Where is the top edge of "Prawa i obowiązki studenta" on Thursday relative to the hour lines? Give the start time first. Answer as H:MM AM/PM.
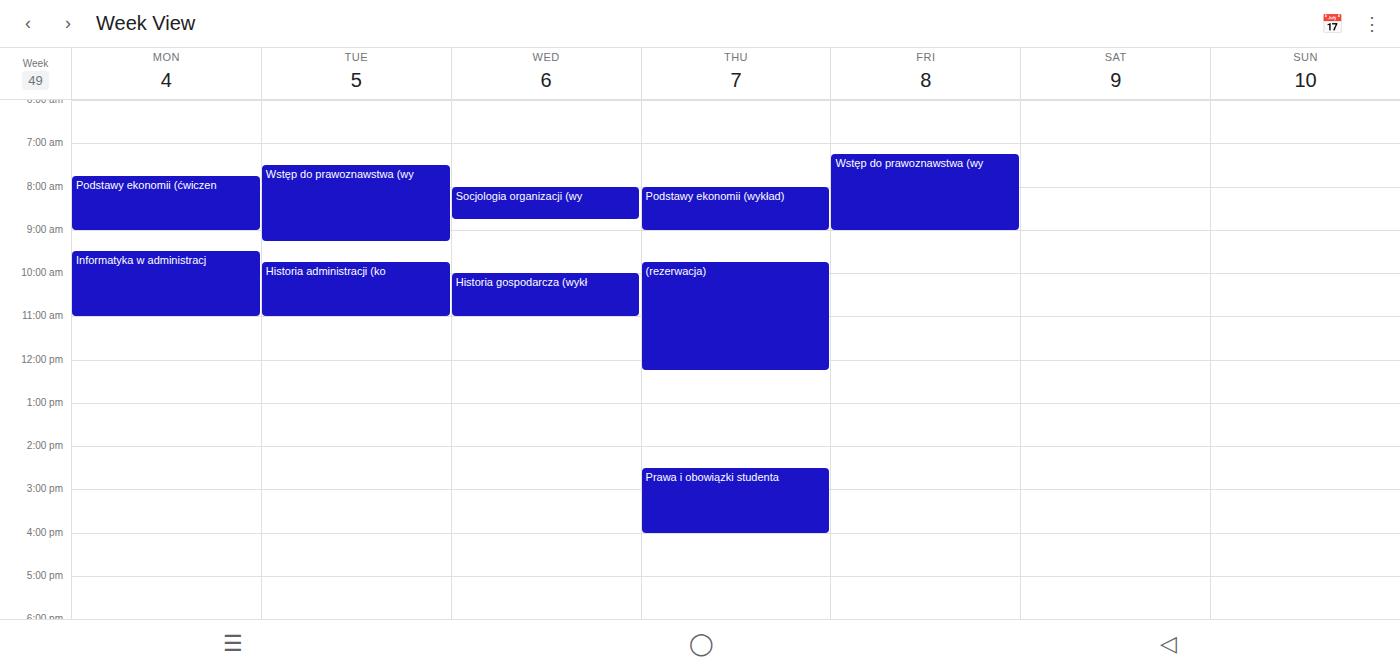
2:30 PM -- halfway between the 2 PM and 3 PM lines.